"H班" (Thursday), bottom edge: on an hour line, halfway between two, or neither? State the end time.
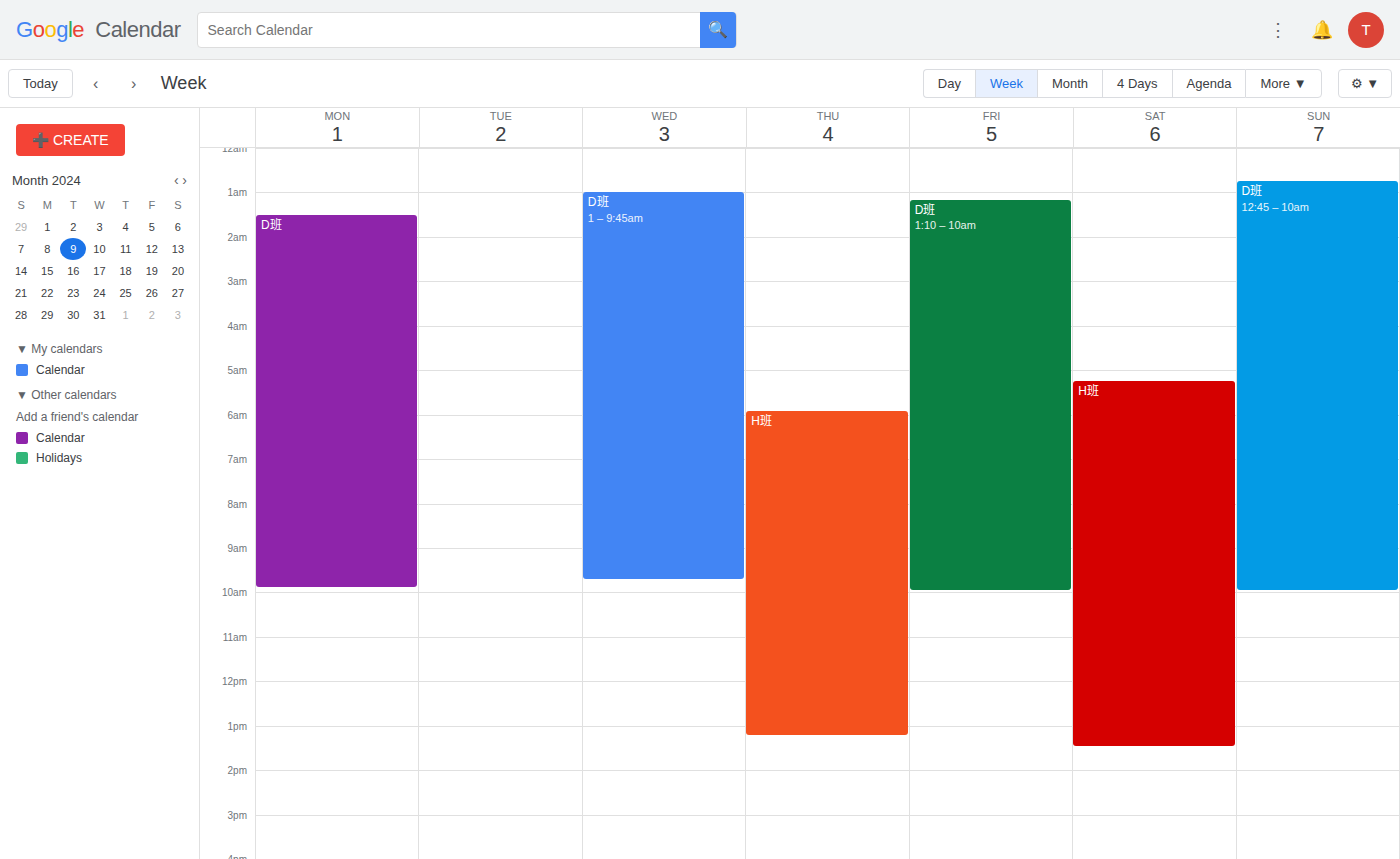
1:15 PM -- neither: a quarter of the way from the 1 PM line to the 2 PM line.